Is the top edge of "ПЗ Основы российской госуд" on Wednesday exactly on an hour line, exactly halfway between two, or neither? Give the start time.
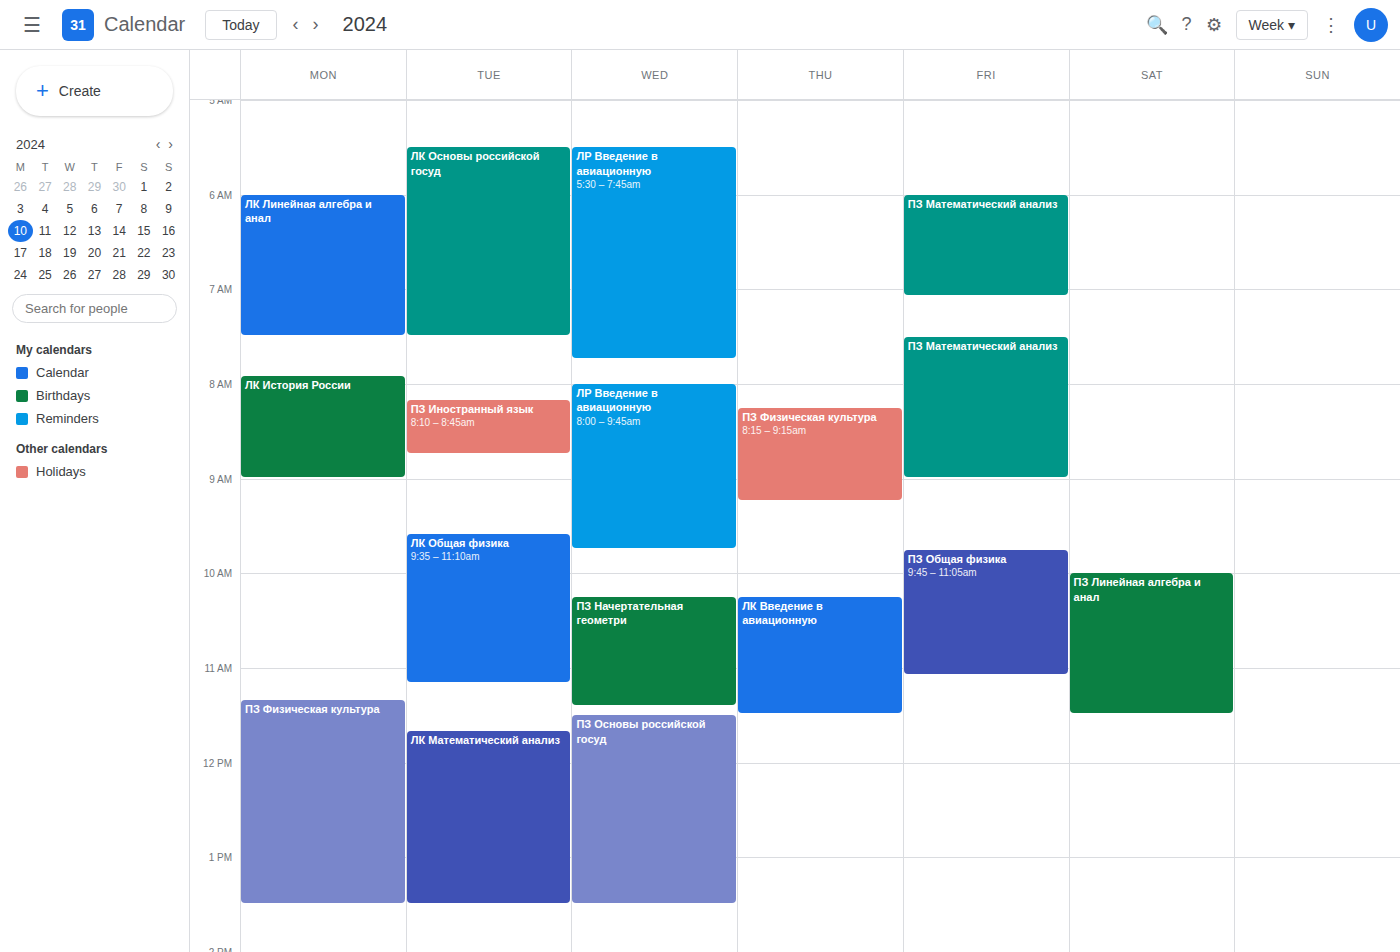
11:30 AM -- halfway between the 11 AM and 12 PM lines.